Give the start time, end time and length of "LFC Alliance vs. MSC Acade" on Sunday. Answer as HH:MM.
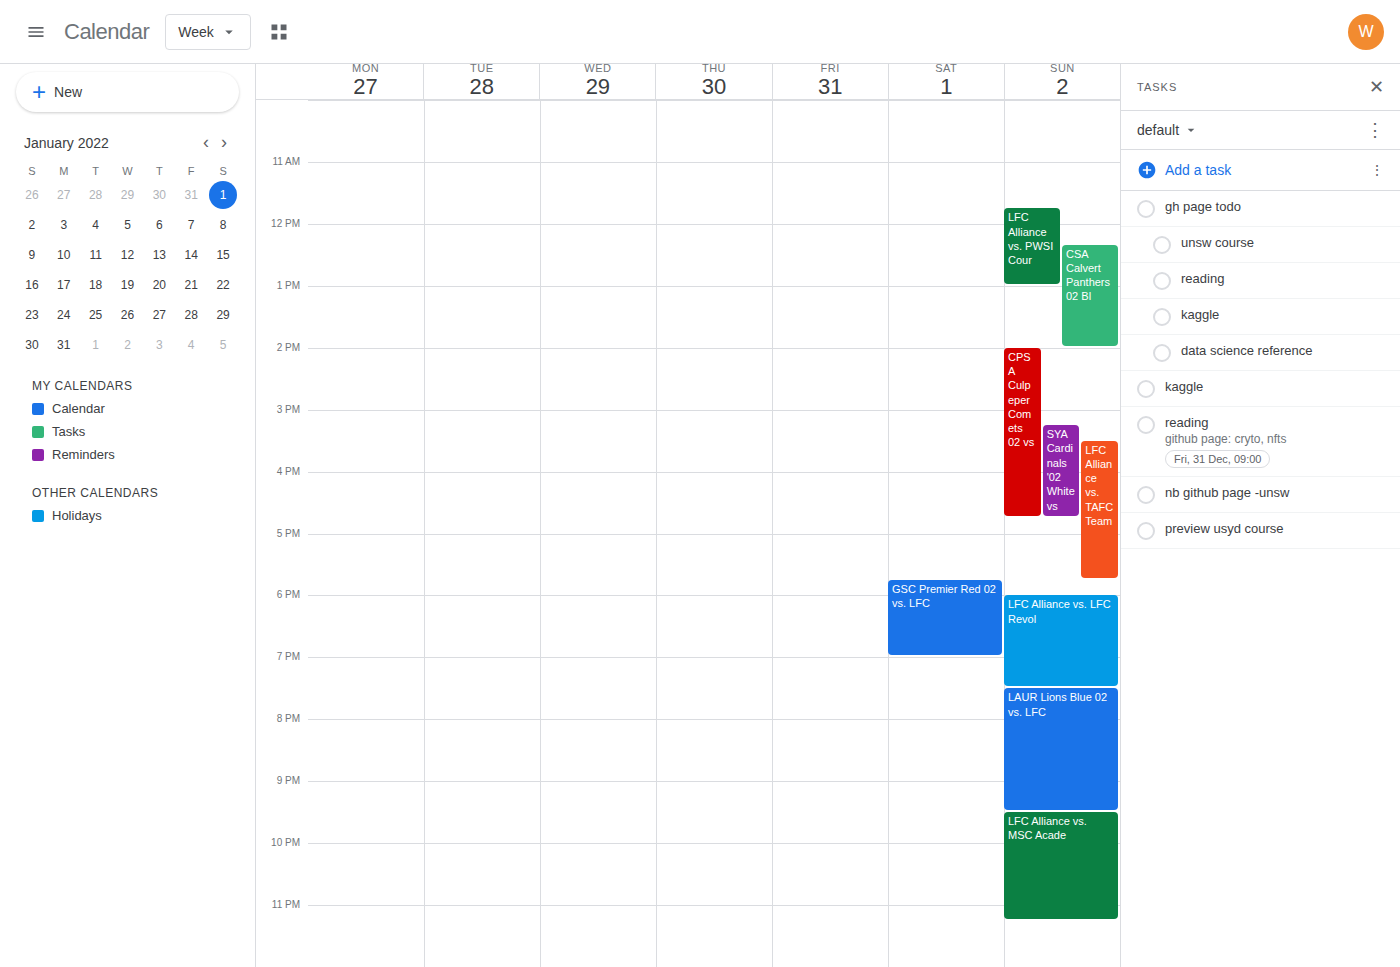
21:30 to 23:15, 1 hour 45 minutes